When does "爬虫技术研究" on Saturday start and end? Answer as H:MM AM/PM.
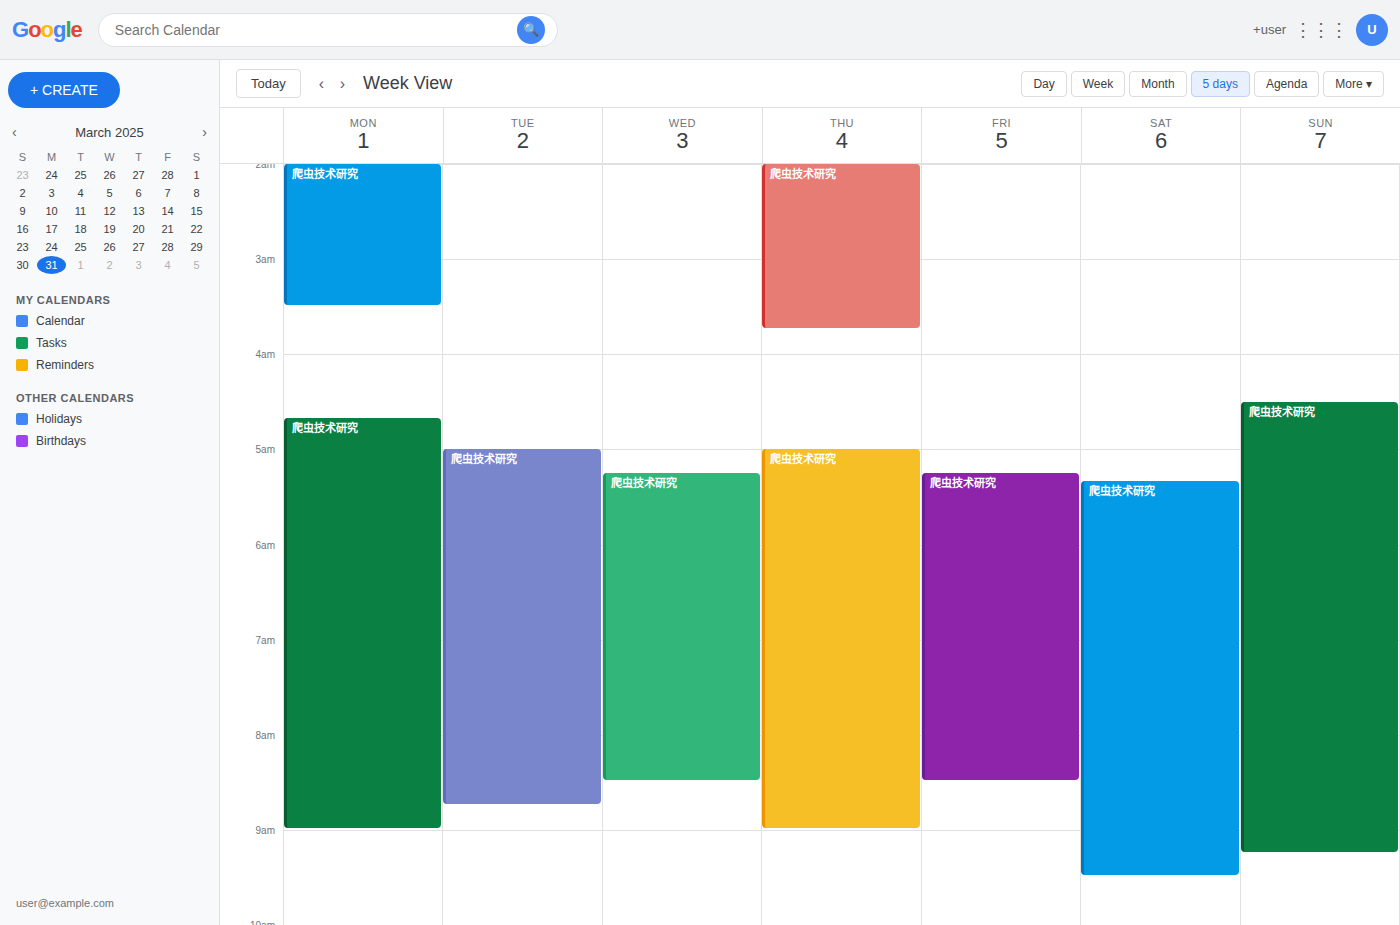
5:20 AM to 9:30 AM